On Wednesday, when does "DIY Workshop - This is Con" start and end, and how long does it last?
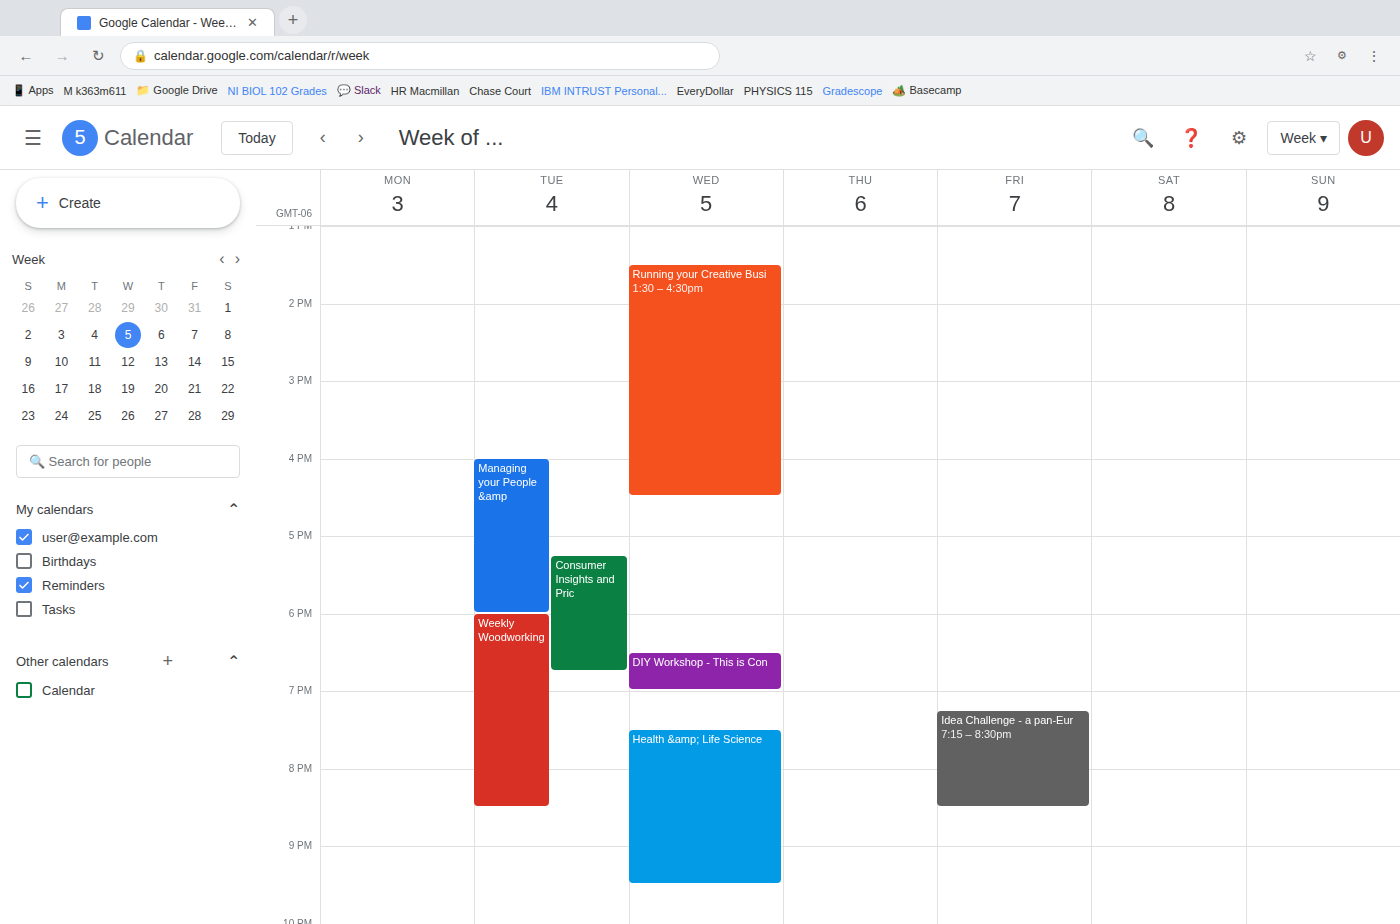
6:30 PM to 7:00 PM, 30 minutes